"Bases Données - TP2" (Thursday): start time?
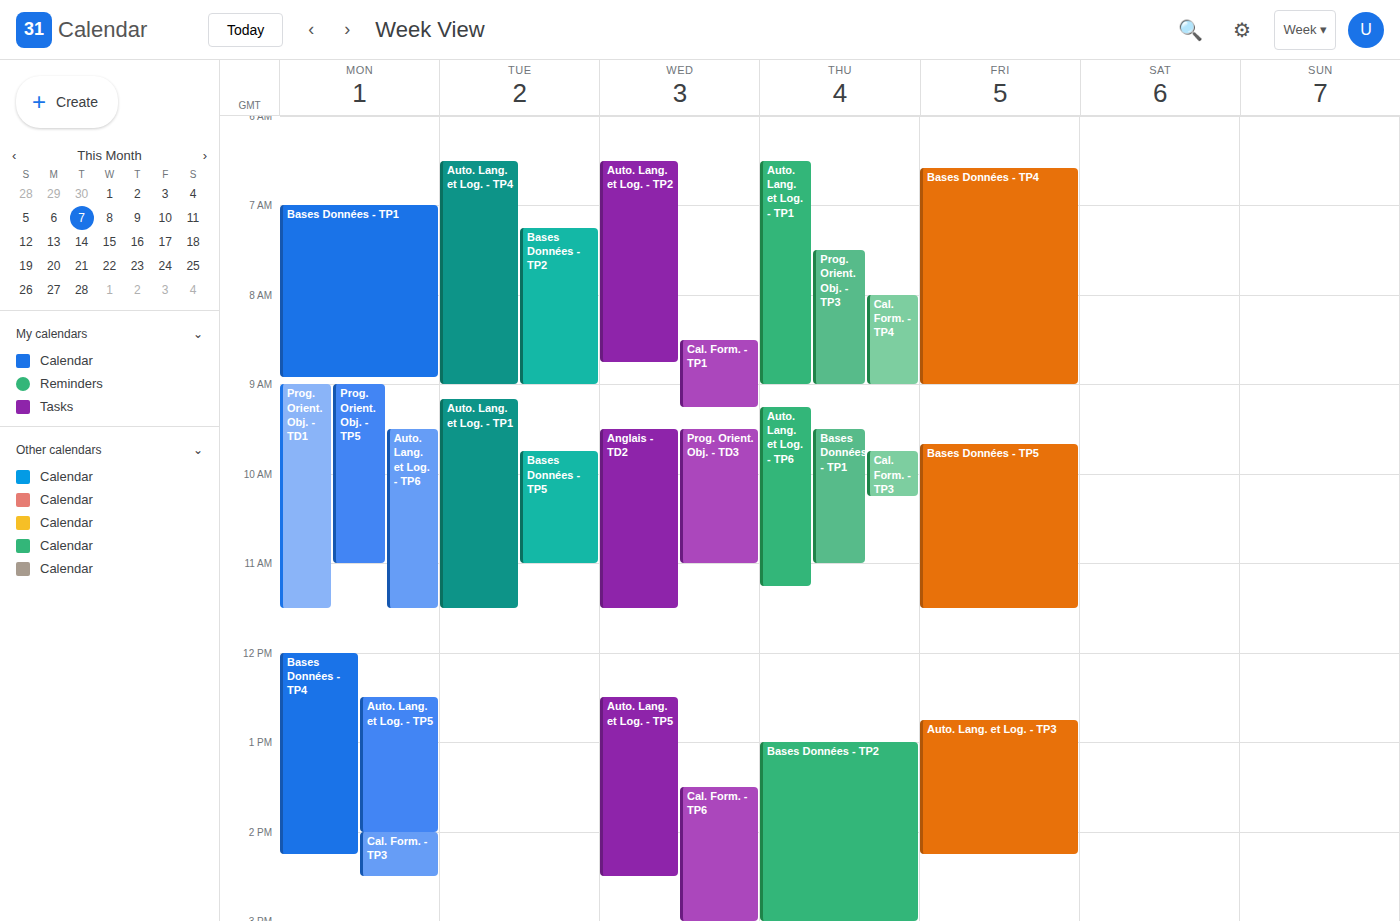
13:00